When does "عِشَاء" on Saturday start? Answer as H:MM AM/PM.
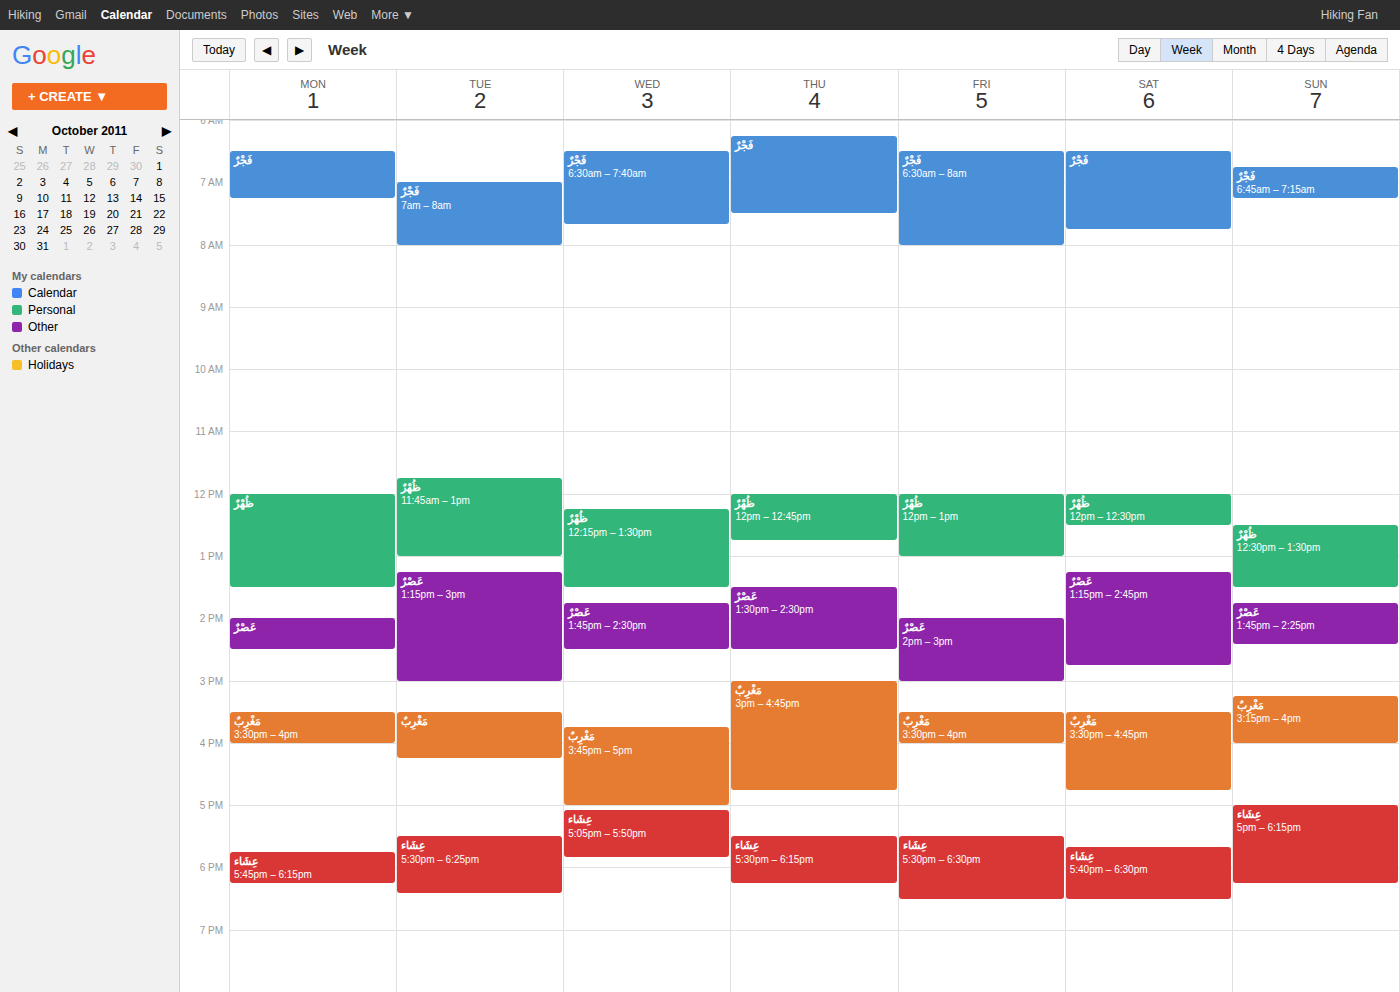
5:40 PM